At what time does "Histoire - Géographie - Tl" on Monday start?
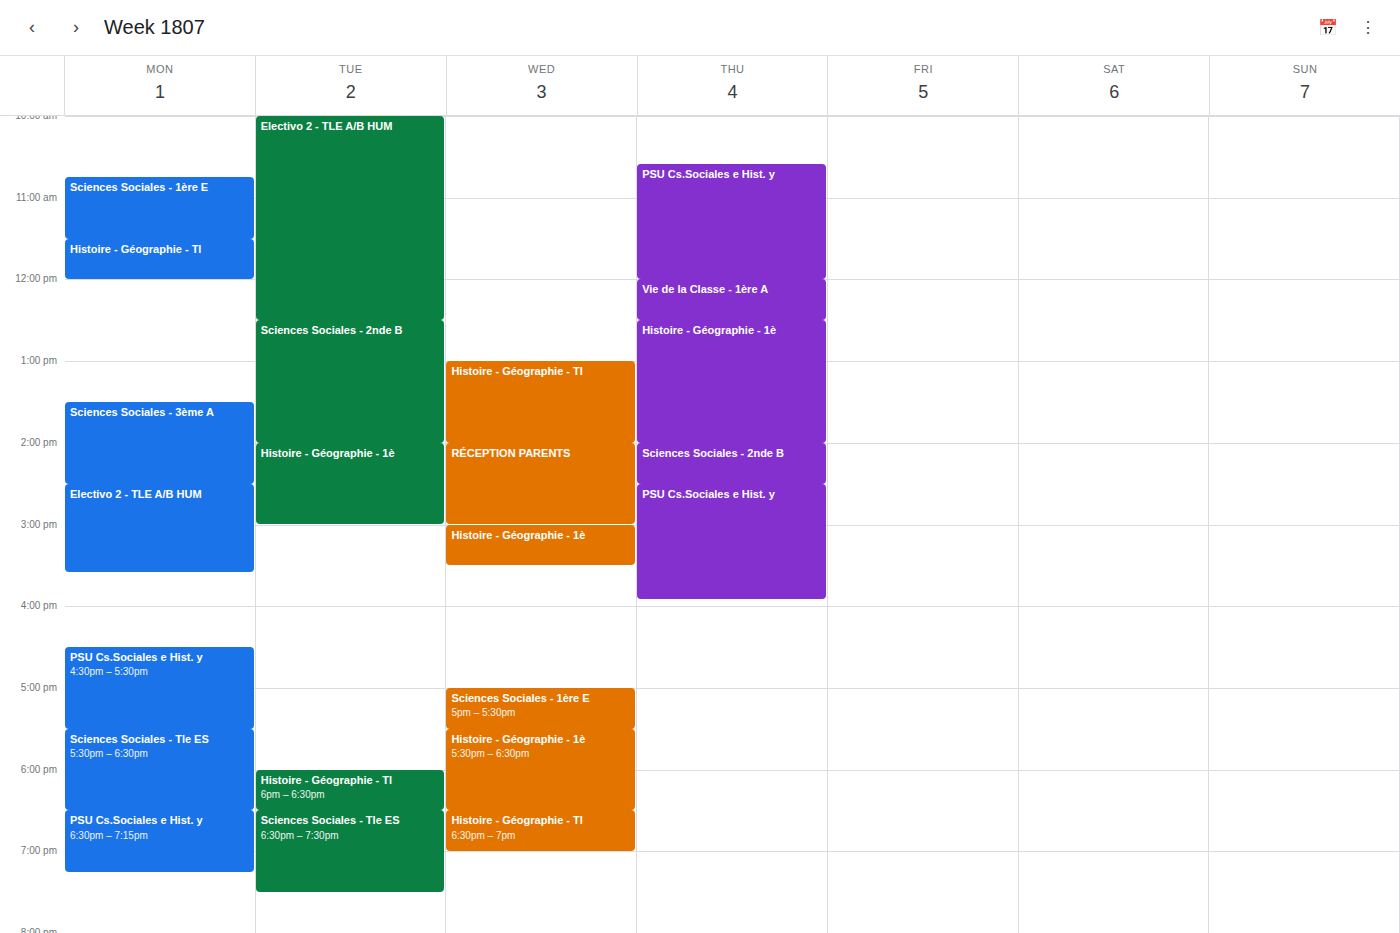
11:30 AM